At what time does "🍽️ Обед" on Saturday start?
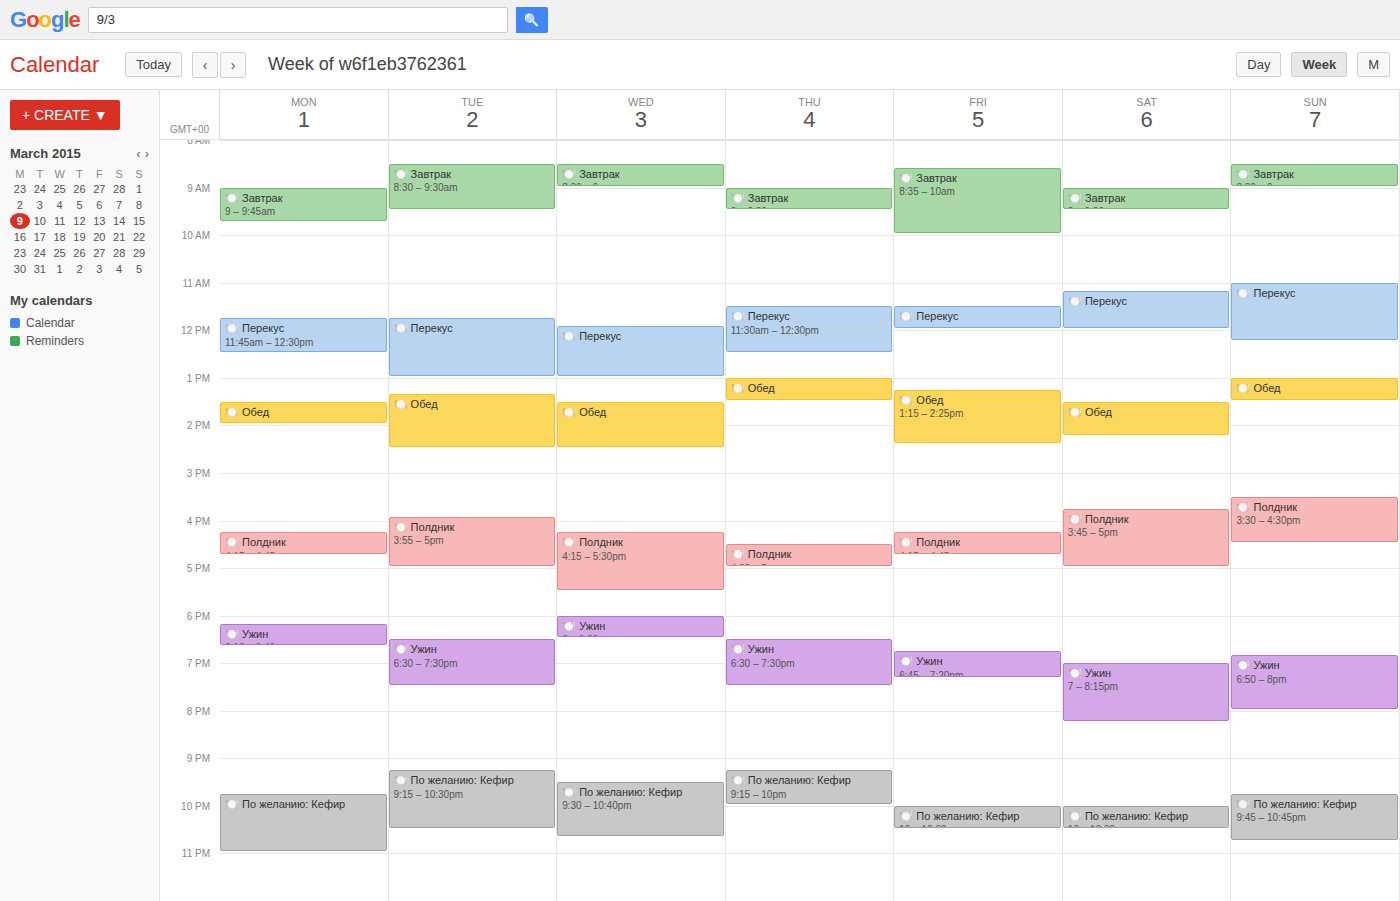
1:30 PM